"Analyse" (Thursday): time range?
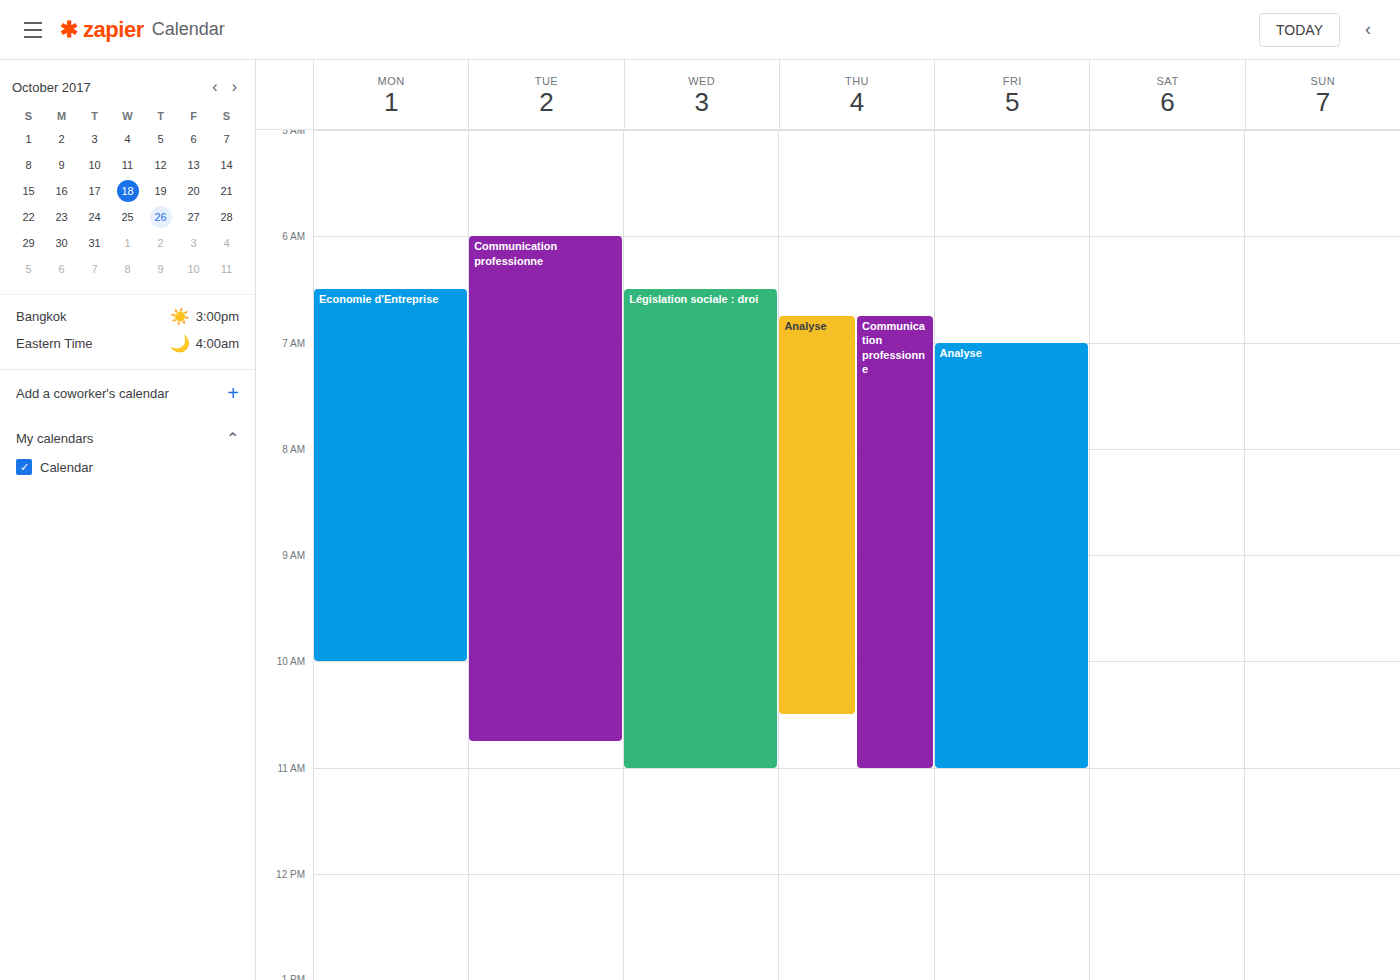
06:45 to 10:30